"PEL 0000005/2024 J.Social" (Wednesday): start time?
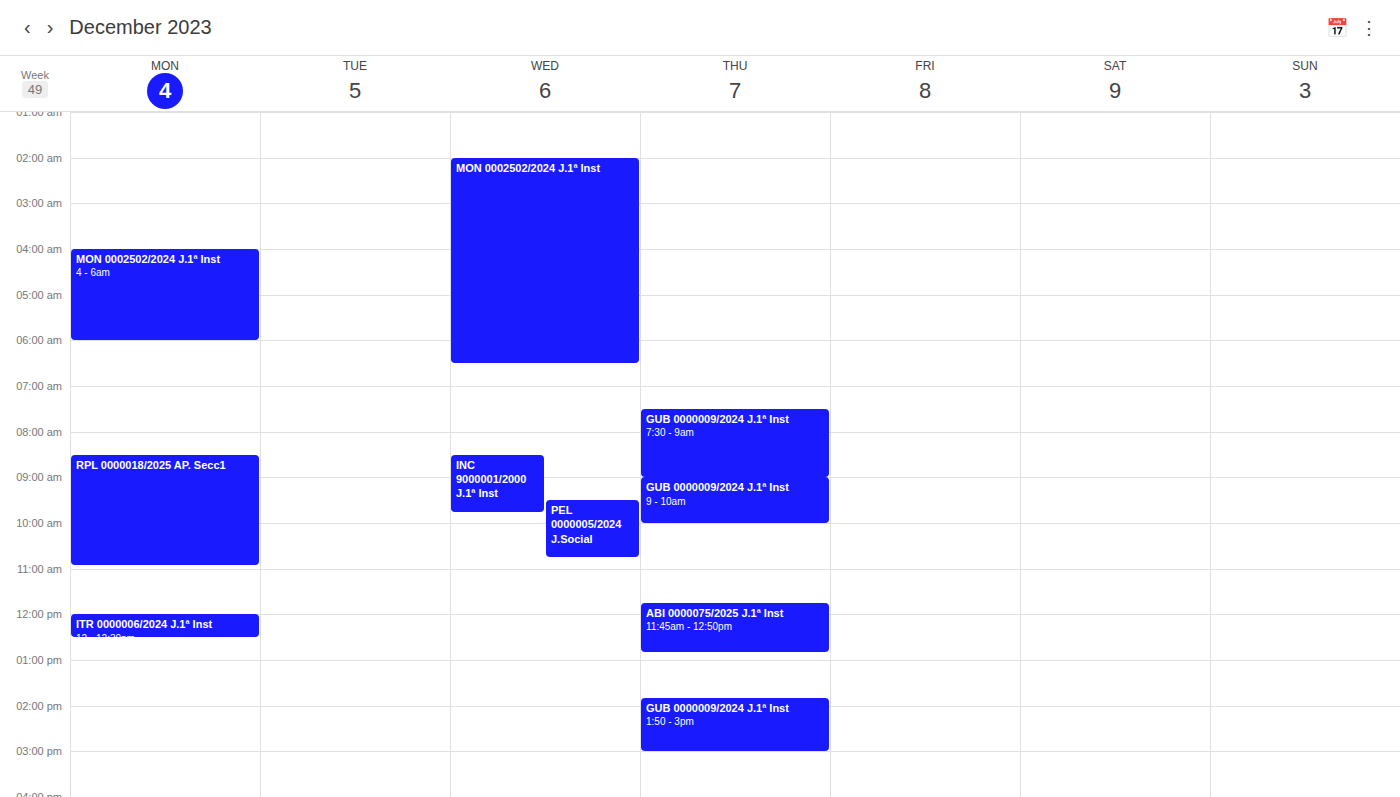
09:30